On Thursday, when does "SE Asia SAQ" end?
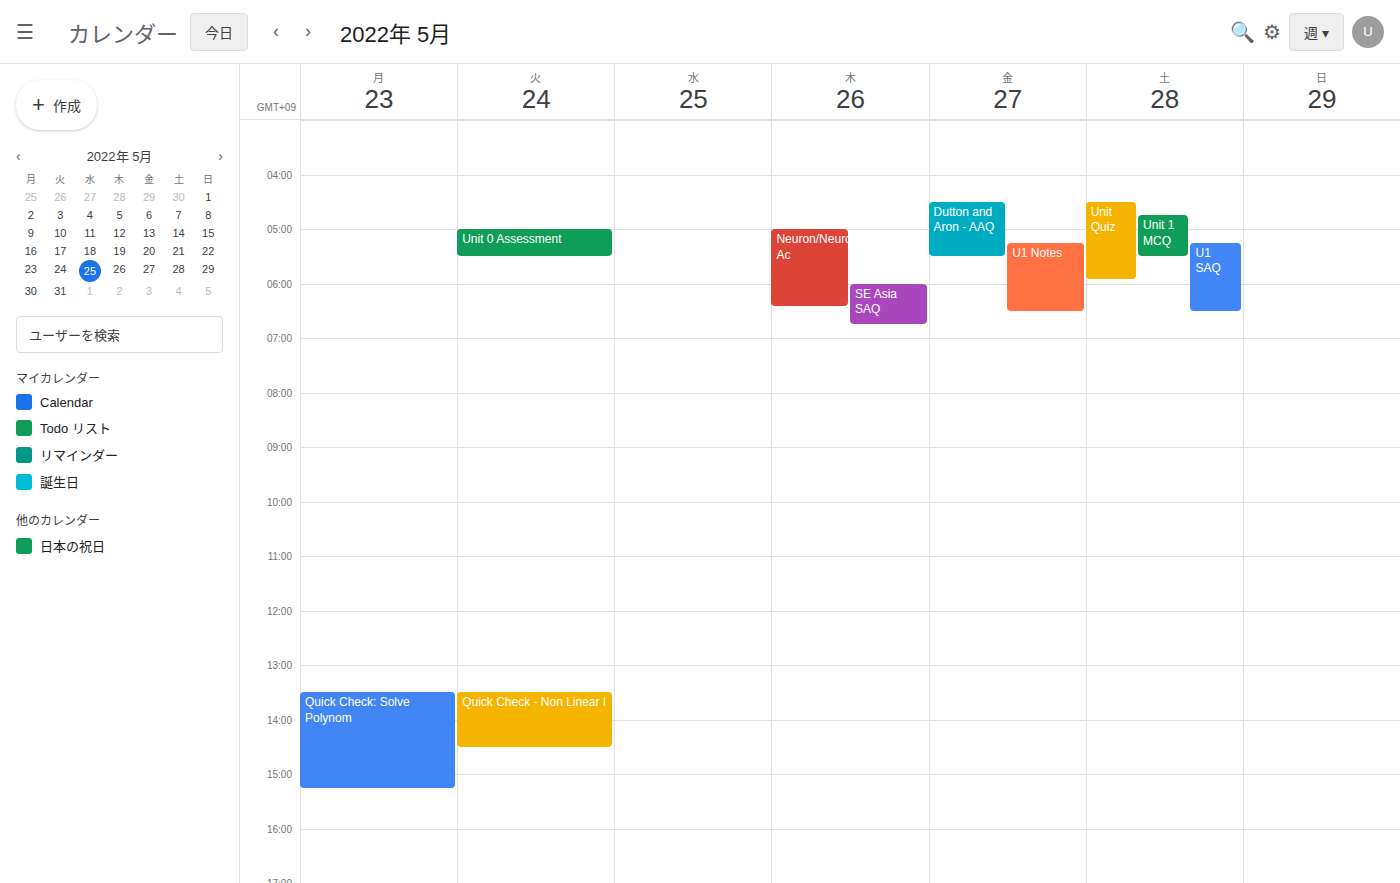
6:45 AM